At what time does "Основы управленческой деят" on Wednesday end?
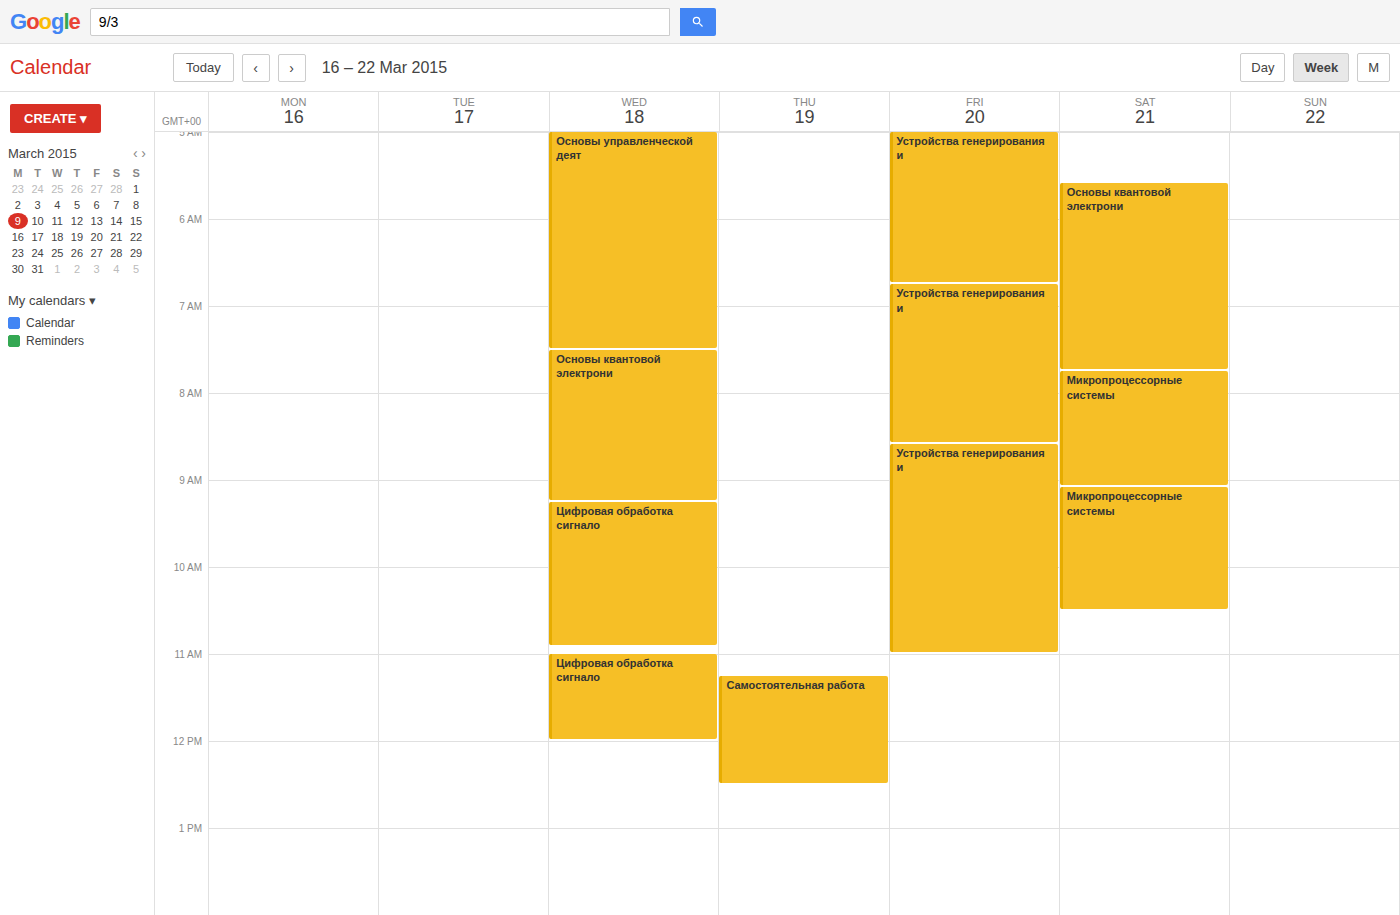
7:30 AM